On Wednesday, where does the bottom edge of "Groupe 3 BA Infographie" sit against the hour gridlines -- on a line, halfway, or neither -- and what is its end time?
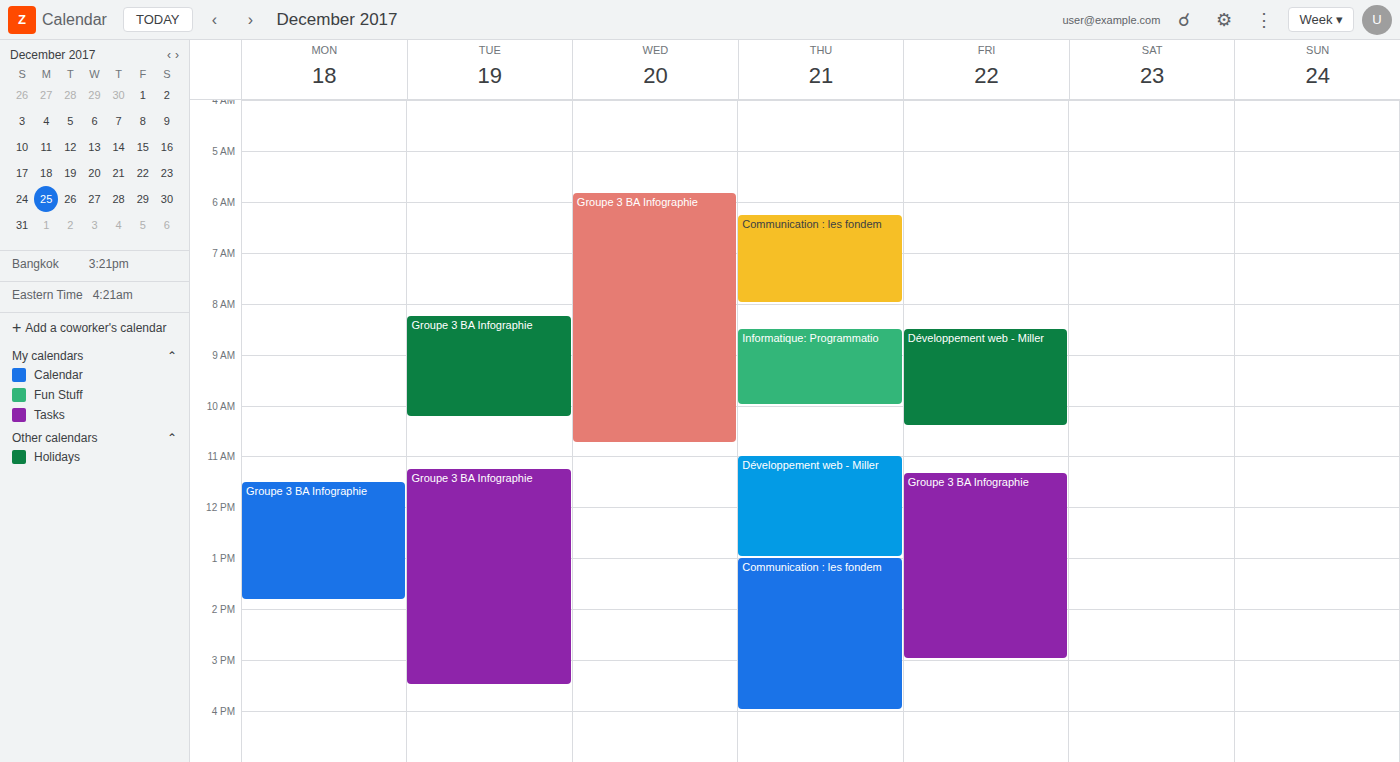
10:45 AM -- neither: three quarters of the way from the 10 AM line to the 11 AM line.